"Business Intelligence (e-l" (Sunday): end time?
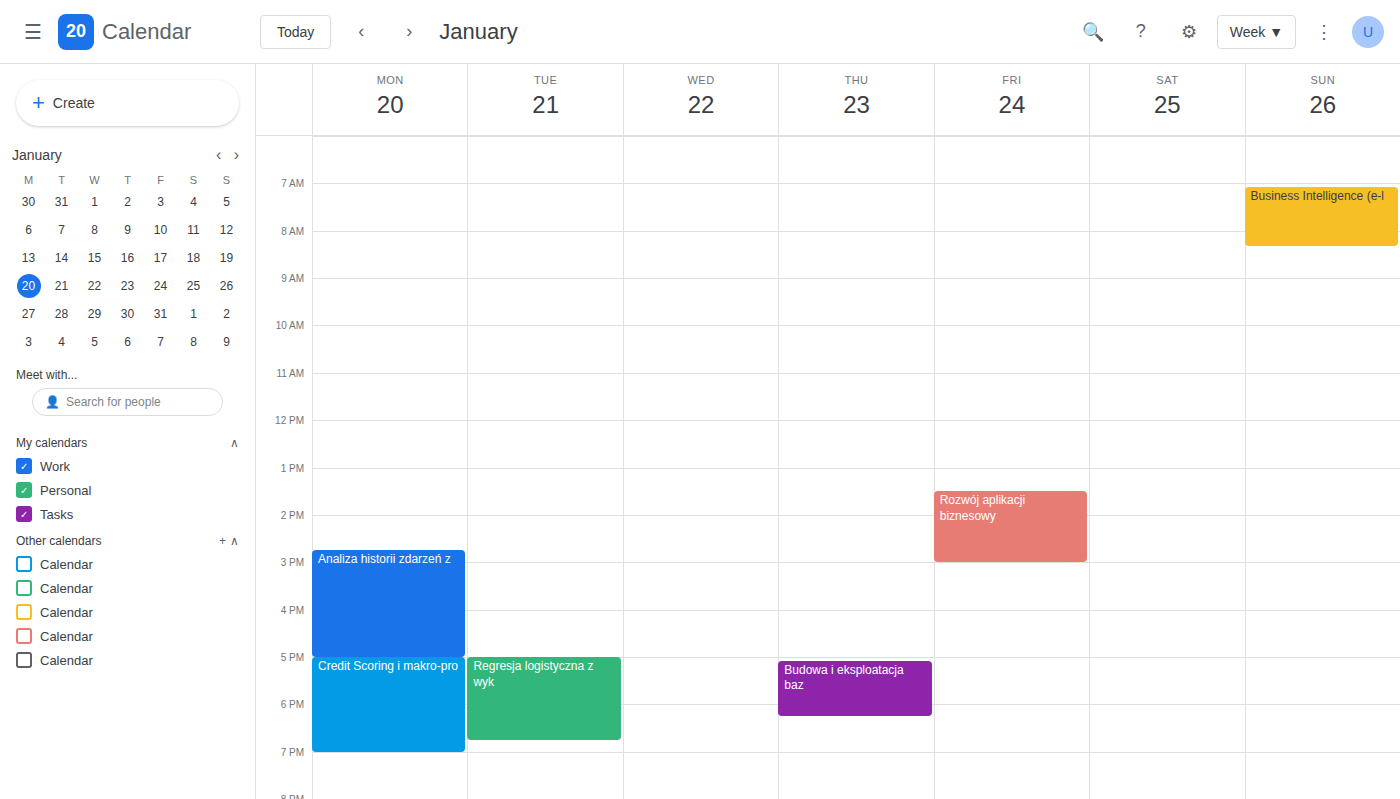
8:20 AM